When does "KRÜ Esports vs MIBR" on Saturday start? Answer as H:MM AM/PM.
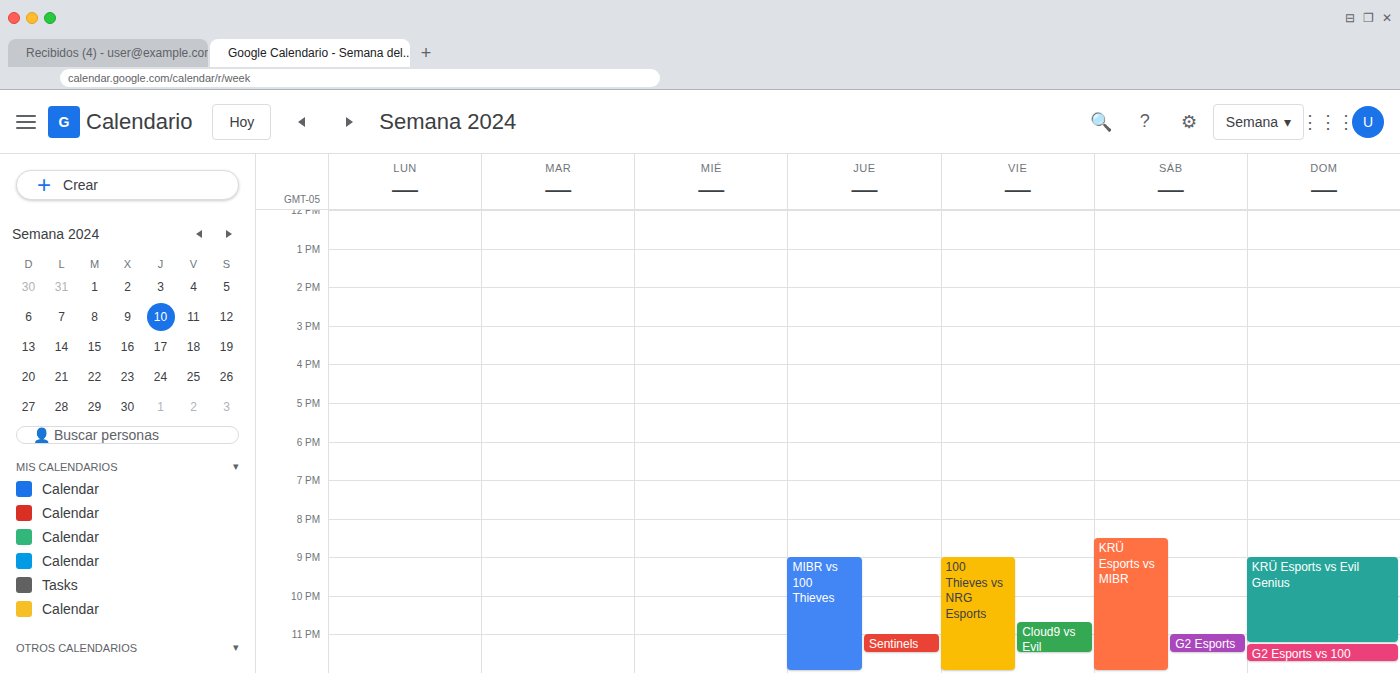
8:30 PM